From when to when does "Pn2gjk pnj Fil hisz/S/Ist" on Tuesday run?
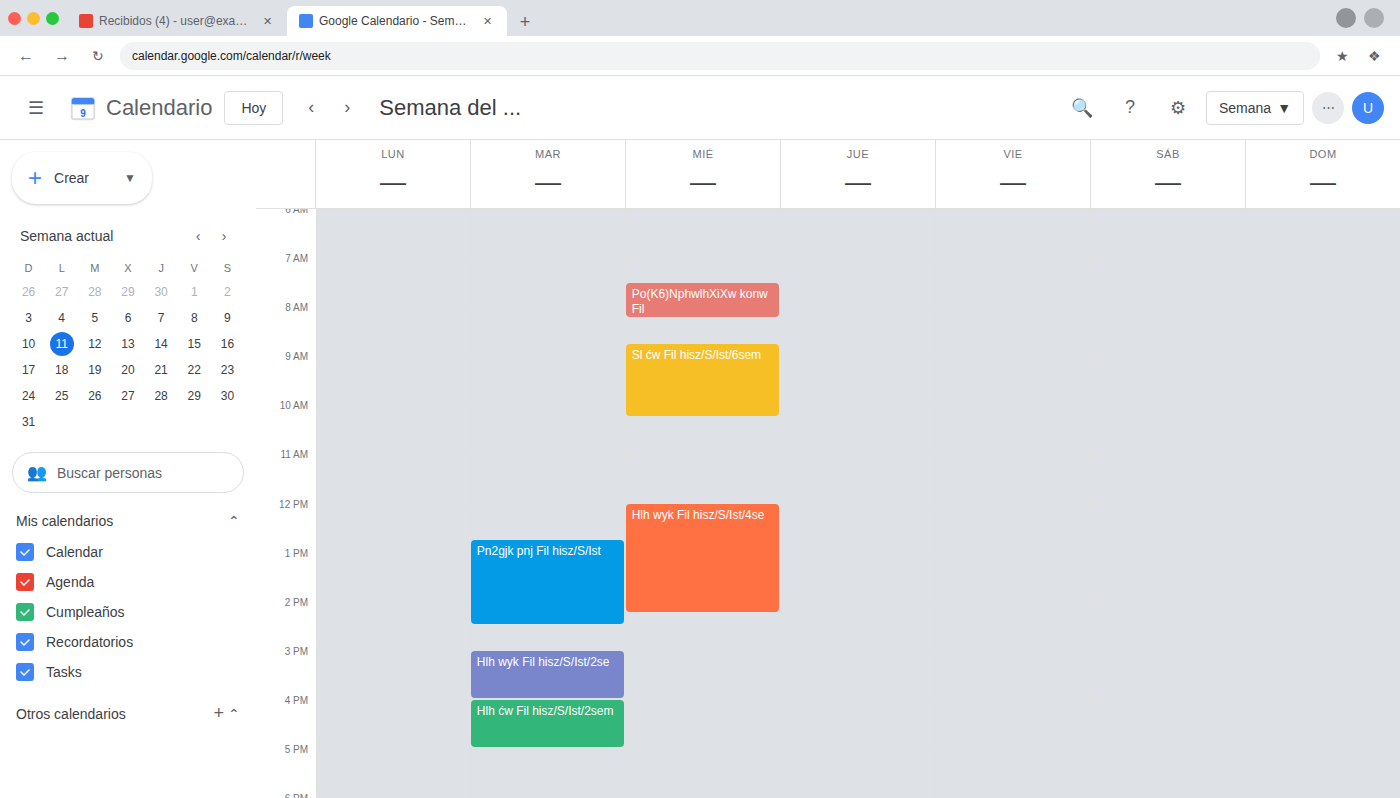
12:45 PM to 2:30 PM